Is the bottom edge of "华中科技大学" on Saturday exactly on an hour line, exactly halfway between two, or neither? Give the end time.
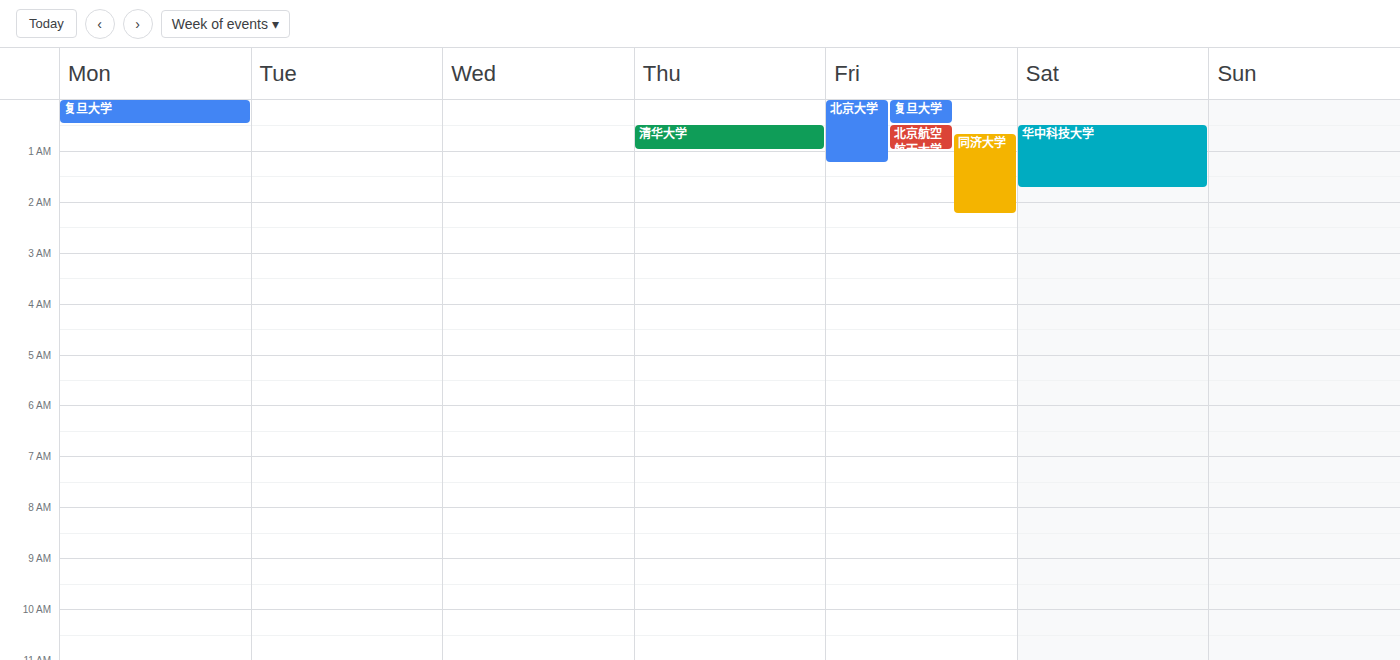
1:45 AM -- neither: three quarters of the way from the 1 AM line to the 2 AM line.